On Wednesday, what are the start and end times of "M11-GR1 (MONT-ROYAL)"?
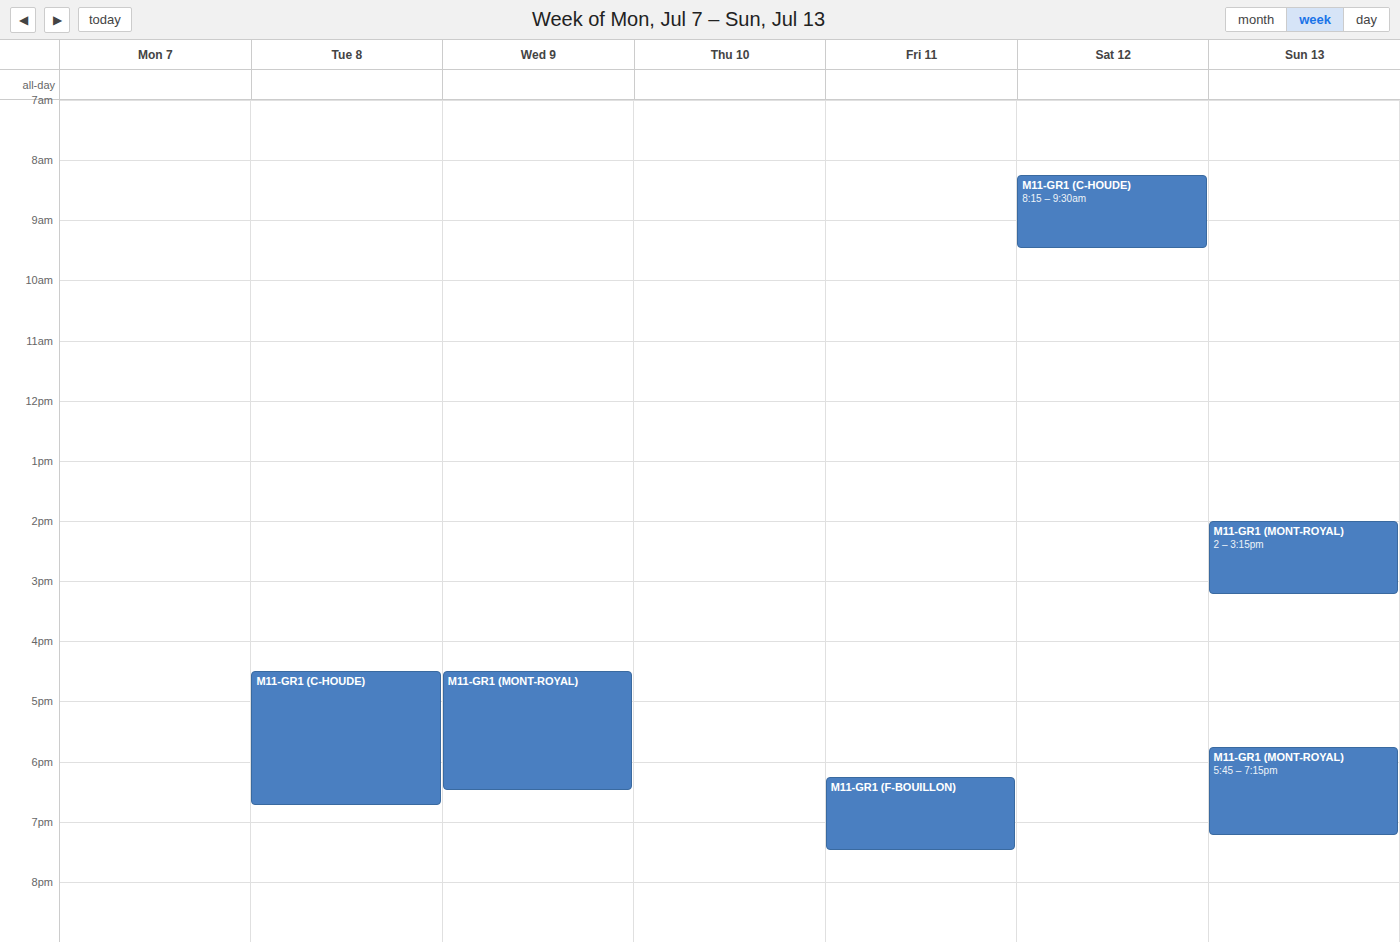
4:30 PM to 6:30 PM